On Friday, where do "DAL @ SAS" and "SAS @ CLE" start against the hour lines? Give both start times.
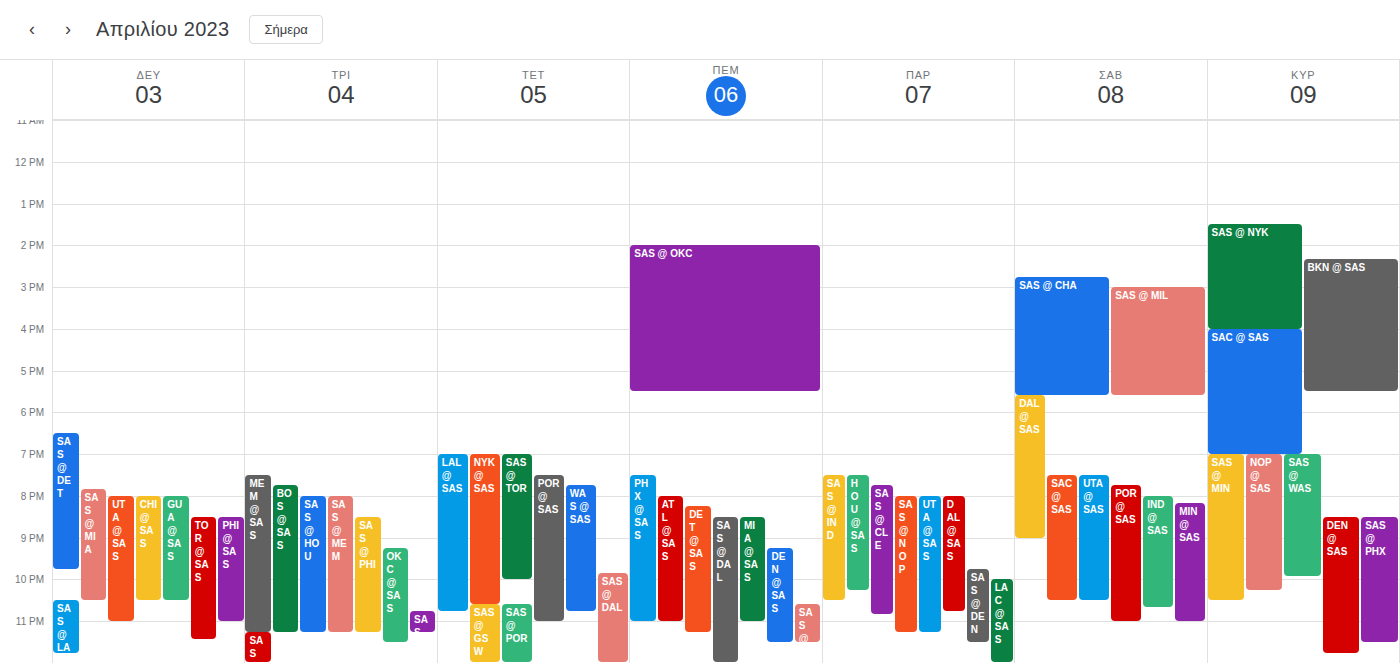
"DAL @ SAS": 8:00 PM, exactly on the 8 PM line. "SAS @ CLE": 7:45 PM, neither: three quarters of the way from the 7 PM line to the 8 PM line.